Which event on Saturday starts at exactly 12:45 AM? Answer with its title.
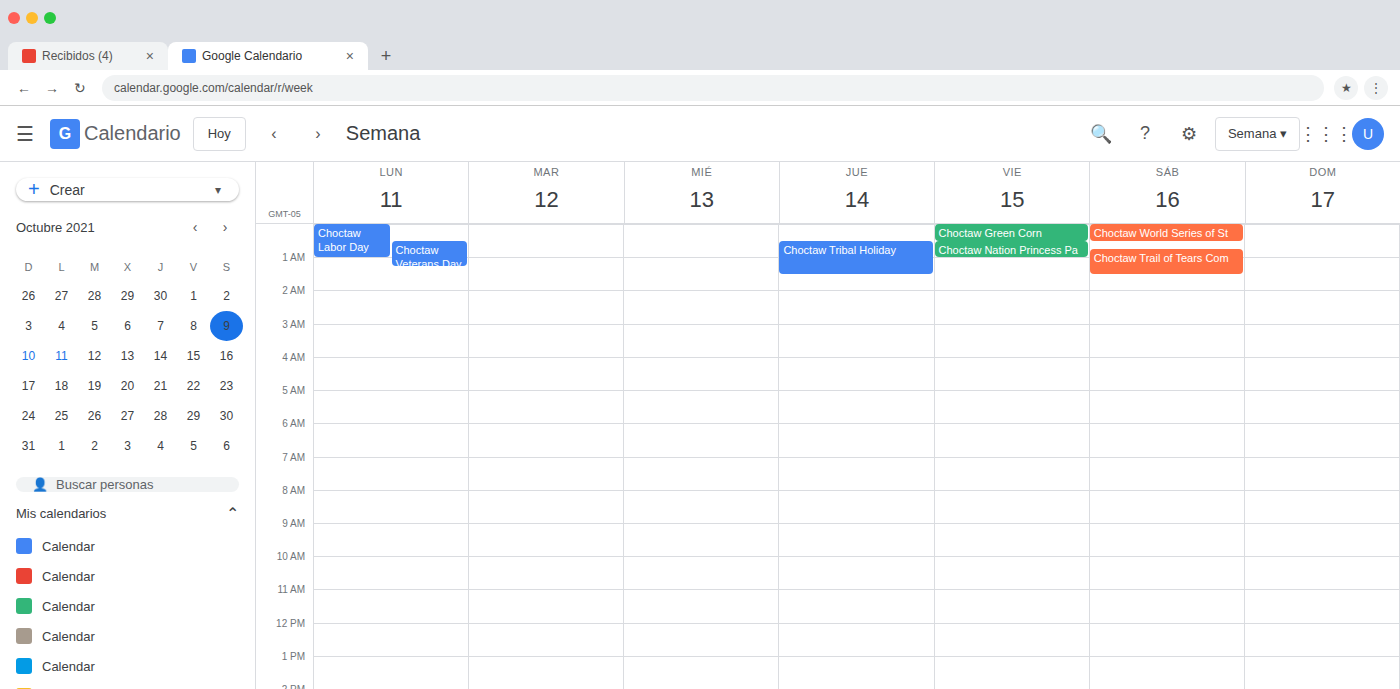
"Choctaw Trail of Tears Com"